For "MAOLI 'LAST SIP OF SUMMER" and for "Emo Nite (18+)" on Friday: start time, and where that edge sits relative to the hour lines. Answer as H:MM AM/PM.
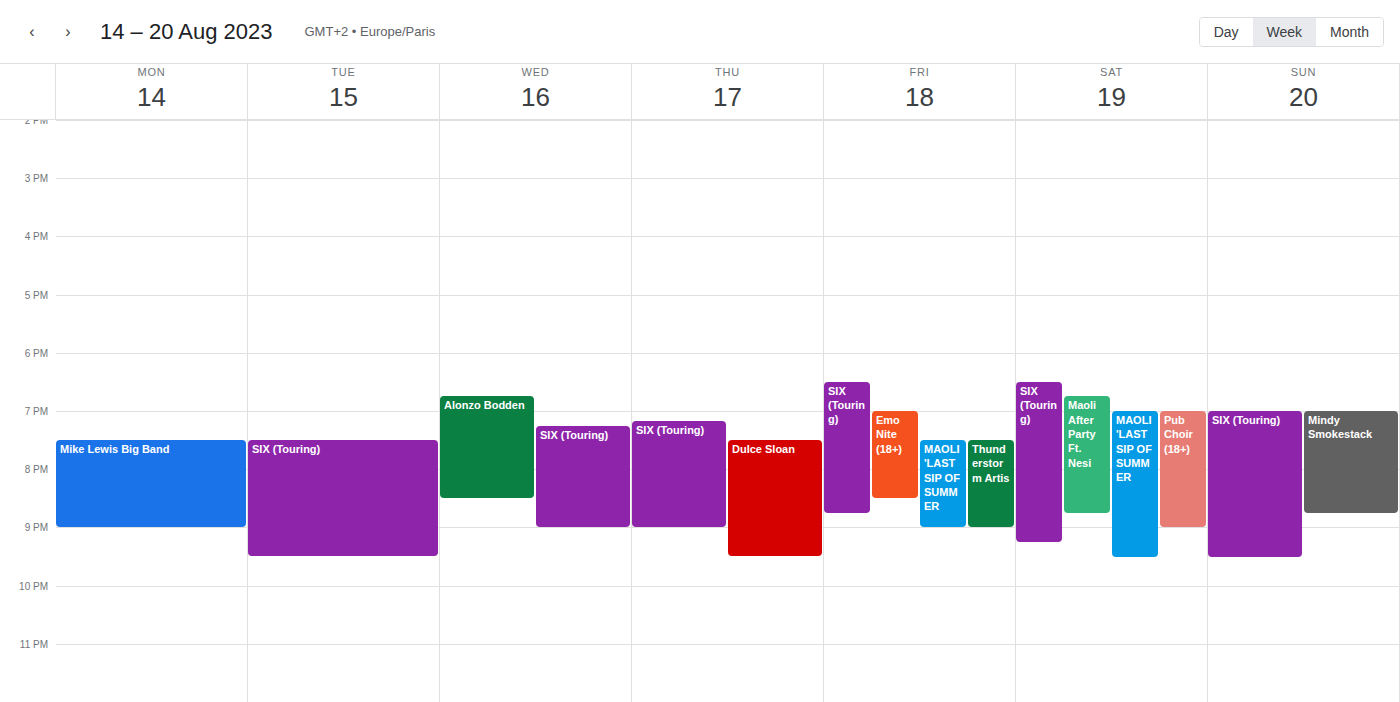
"MAOLI 'LAST SIP OF SUMMER": 7:30 PM, halfway between the 7 PM and 8 PM lines. "Emo Nite (18+)": 7:00 PM, exactly on the 7 PM line.